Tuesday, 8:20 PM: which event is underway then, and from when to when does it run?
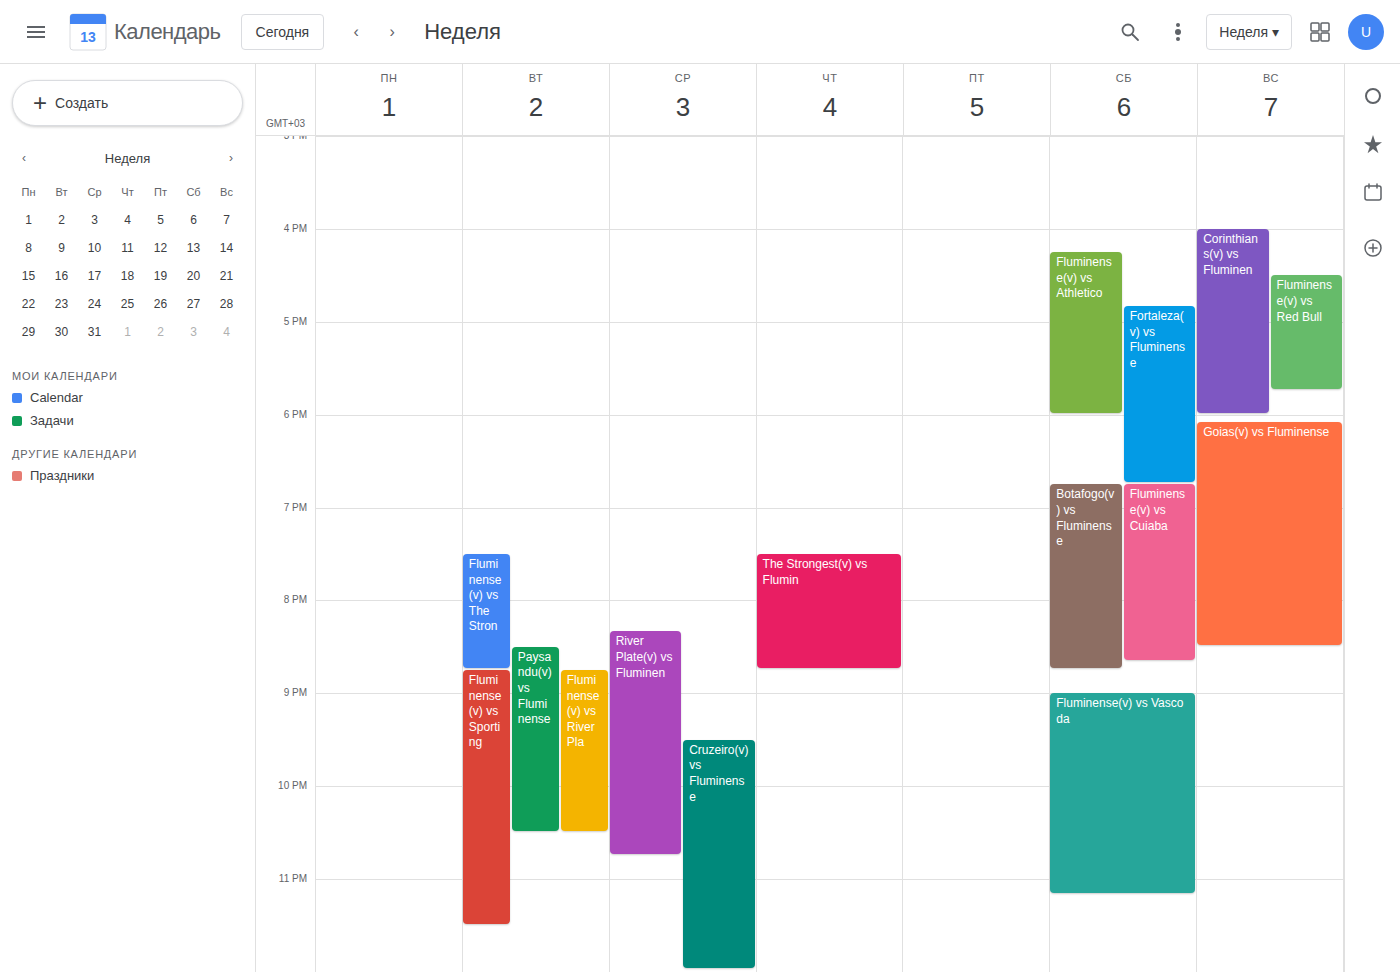
"Fluminense(v) vs The Stron", 7:30 PM to 8:45 PM